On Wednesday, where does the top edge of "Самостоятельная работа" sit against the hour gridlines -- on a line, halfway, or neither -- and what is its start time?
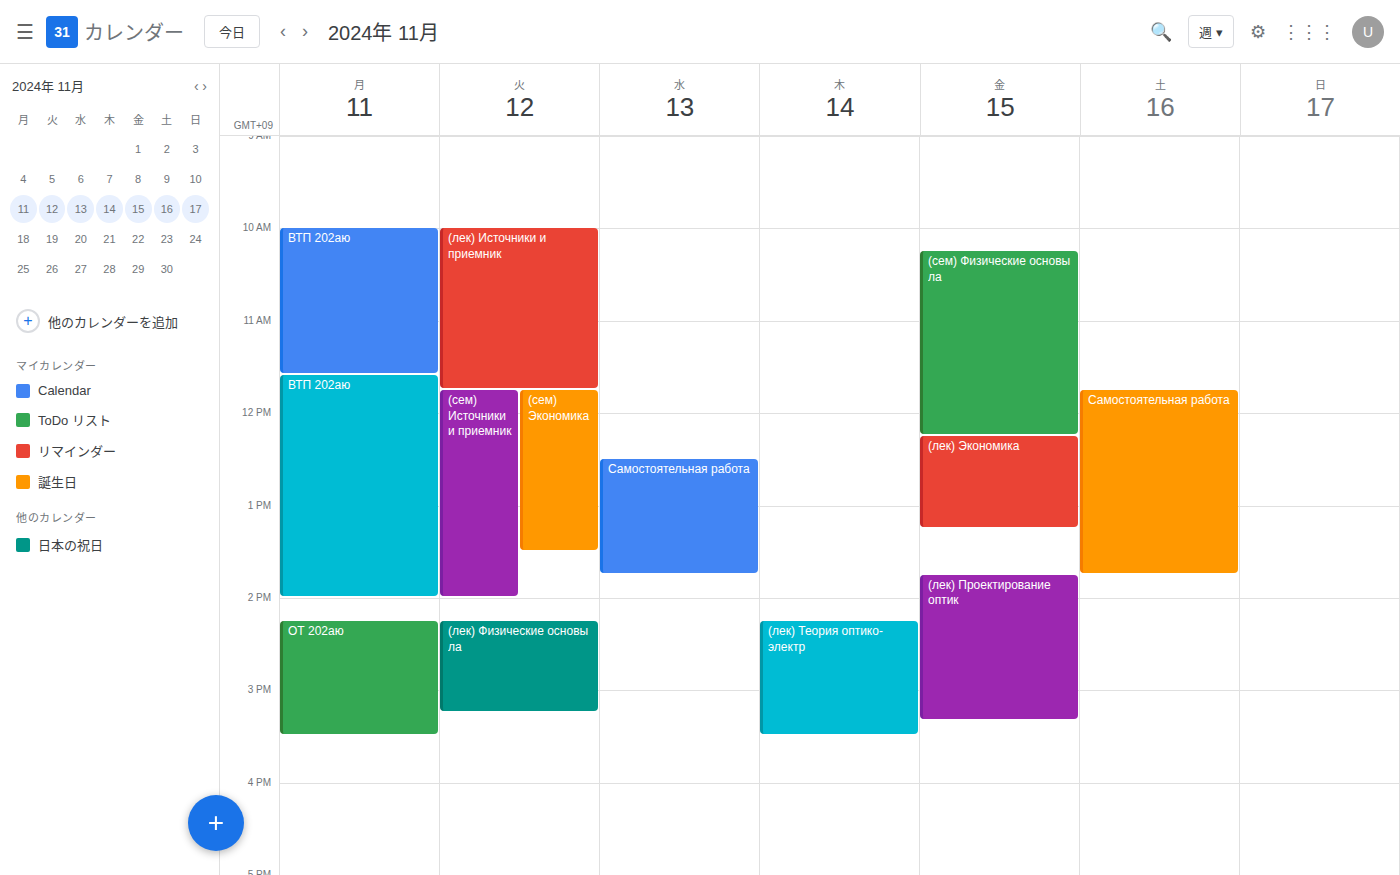
12:30 -- halfway between the 12:00 and 13:00 lines.